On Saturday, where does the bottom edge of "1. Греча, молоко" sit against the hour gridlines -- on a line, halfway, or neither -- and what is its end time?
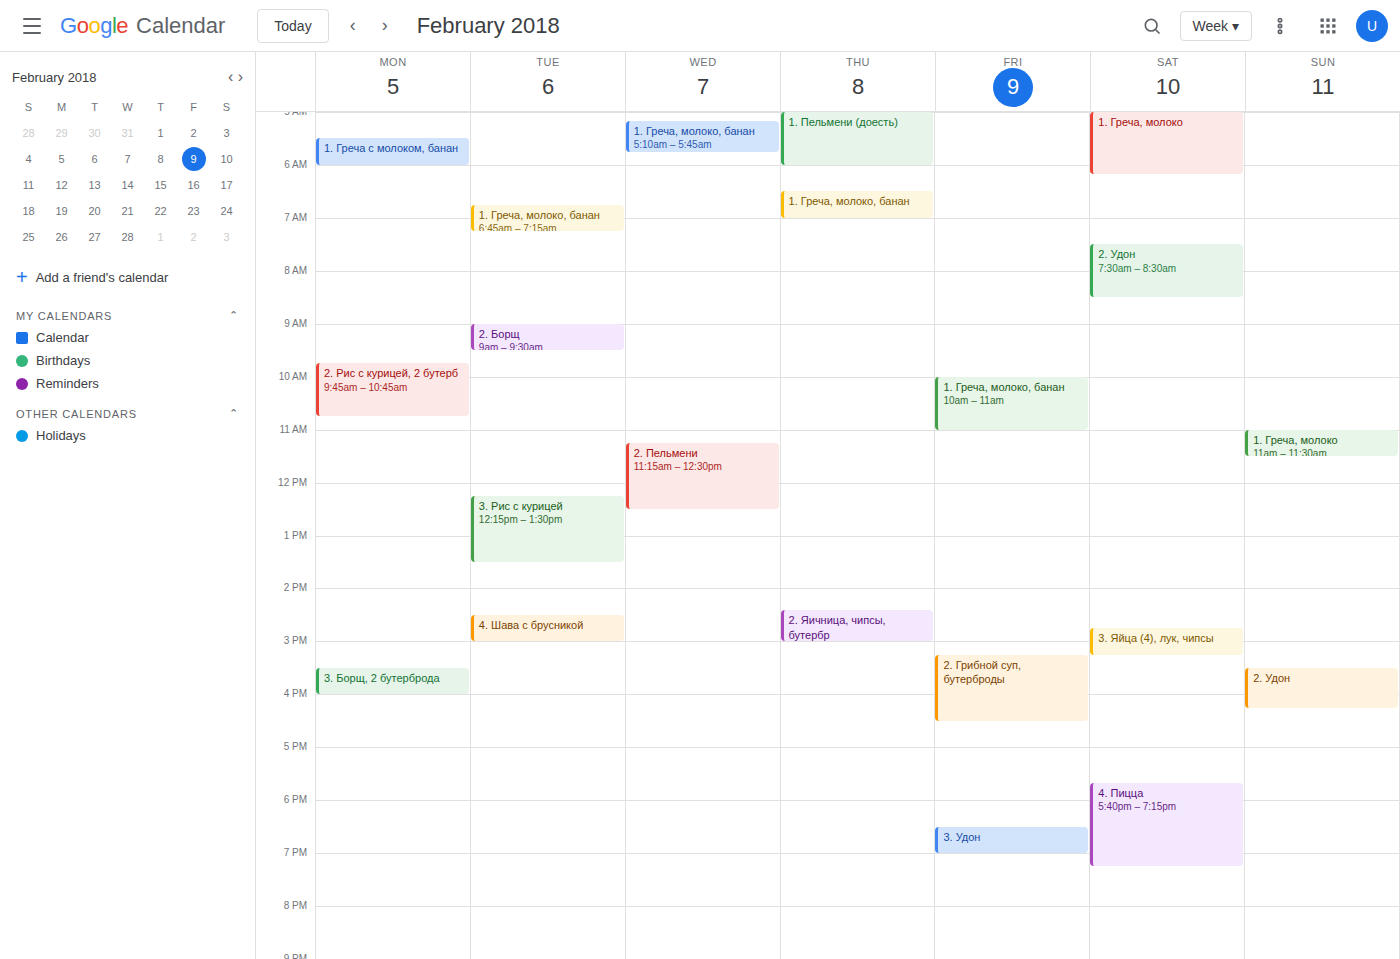
06:10 -- neither: 10 minutes below the 06:00 line and 50 minutes above the 07:00 line.